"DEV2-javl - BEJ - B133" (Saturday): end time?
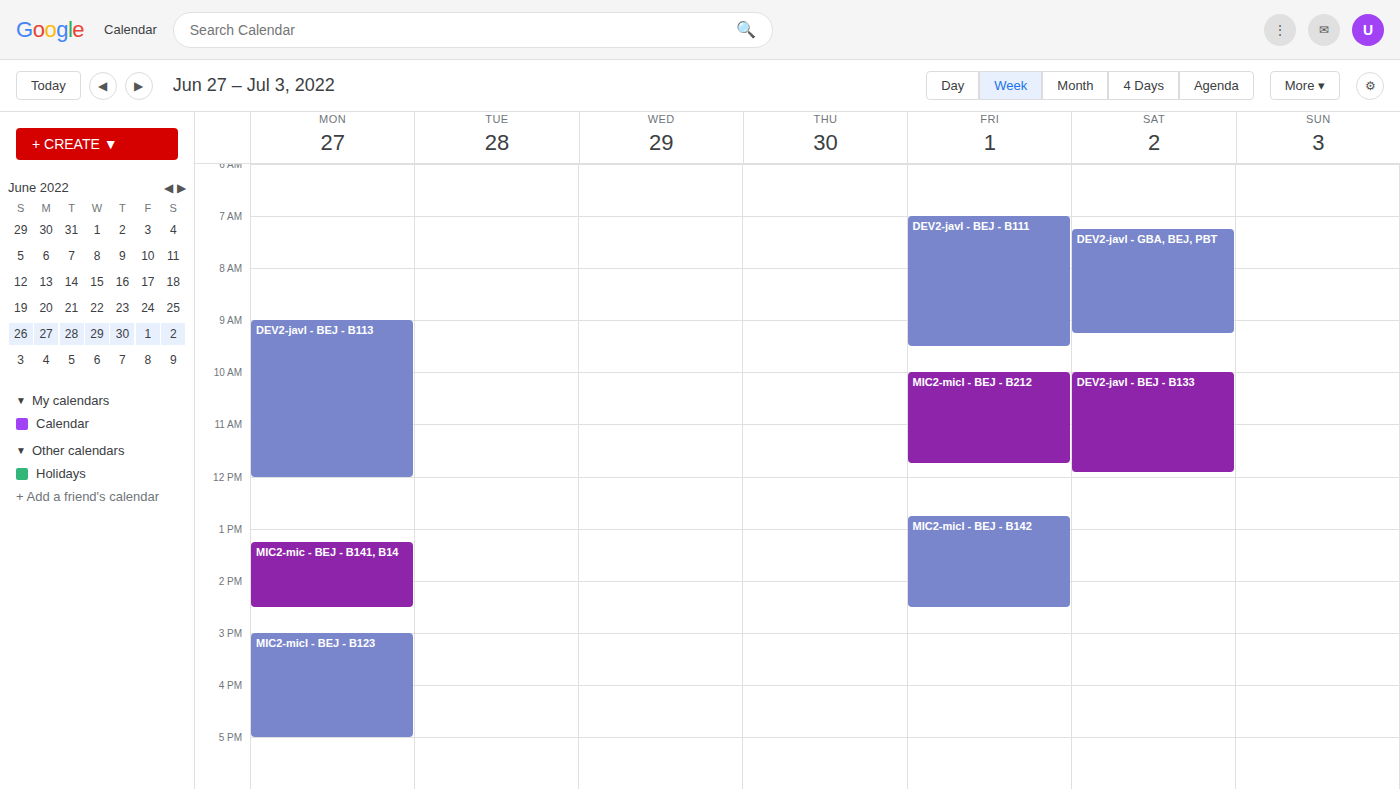
11:55 AM